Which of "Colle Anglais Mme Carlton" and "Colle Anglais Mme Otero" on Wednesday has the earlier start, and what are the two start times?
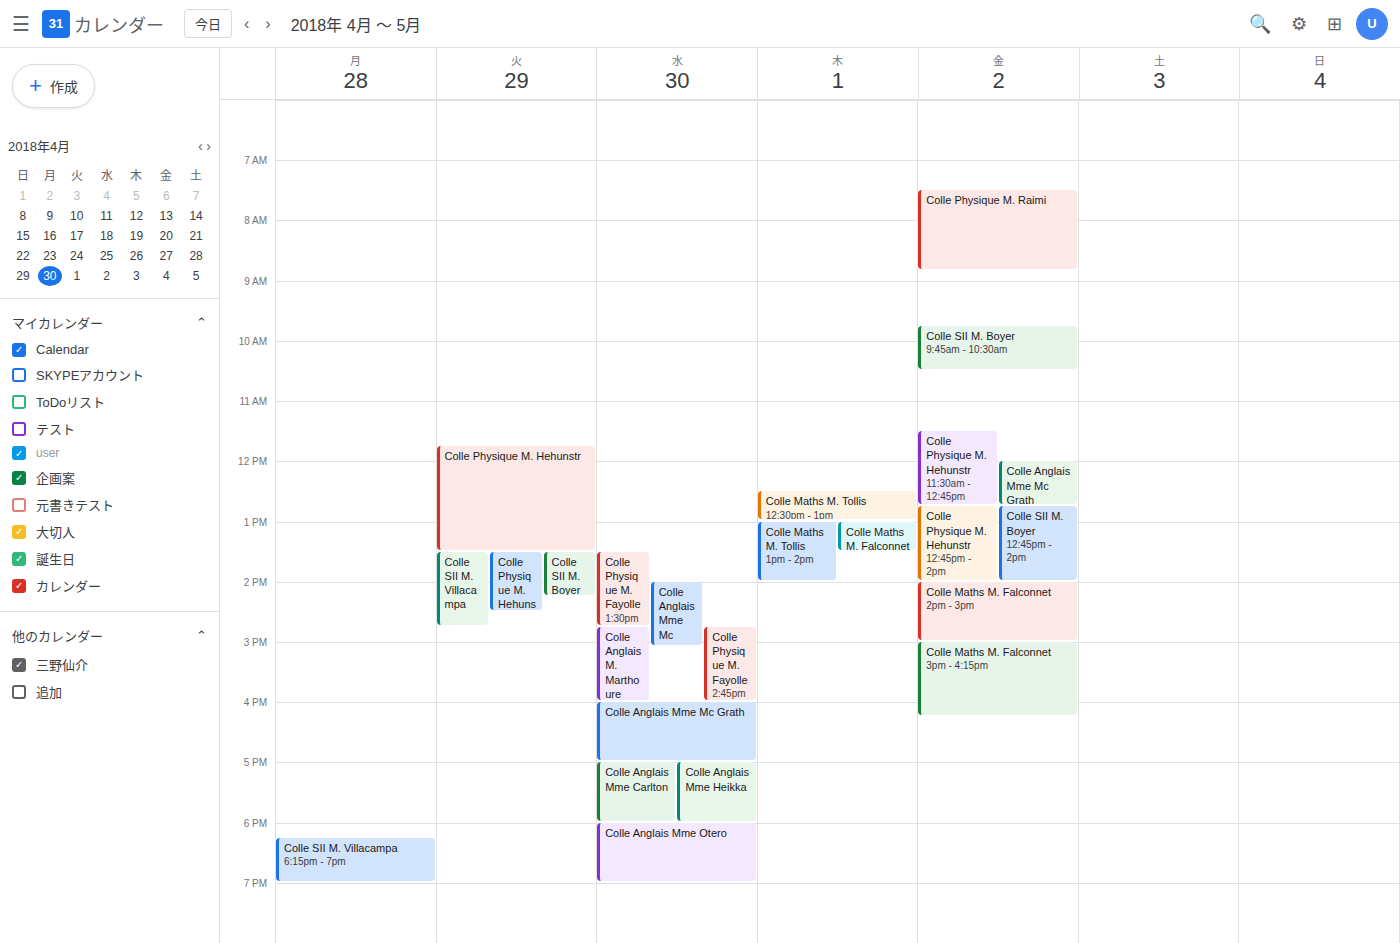
"Colle Anglais Mme Carlton" 5:00 PM; "Colle Anglais Mme Otero" 6:00 PM.